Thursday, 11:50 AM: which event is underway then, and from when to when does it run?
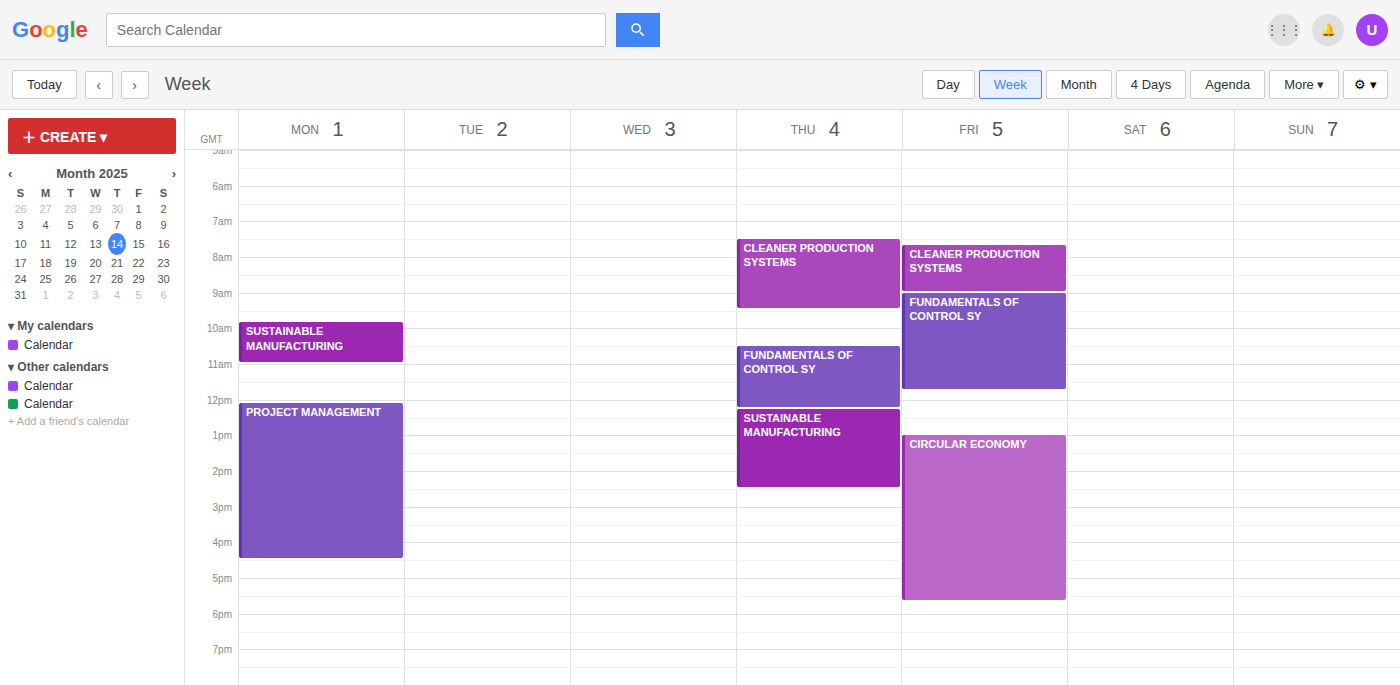
"FUNDAMENTALS OF CONTROL SY", 10:30 AM to 12:15 PM